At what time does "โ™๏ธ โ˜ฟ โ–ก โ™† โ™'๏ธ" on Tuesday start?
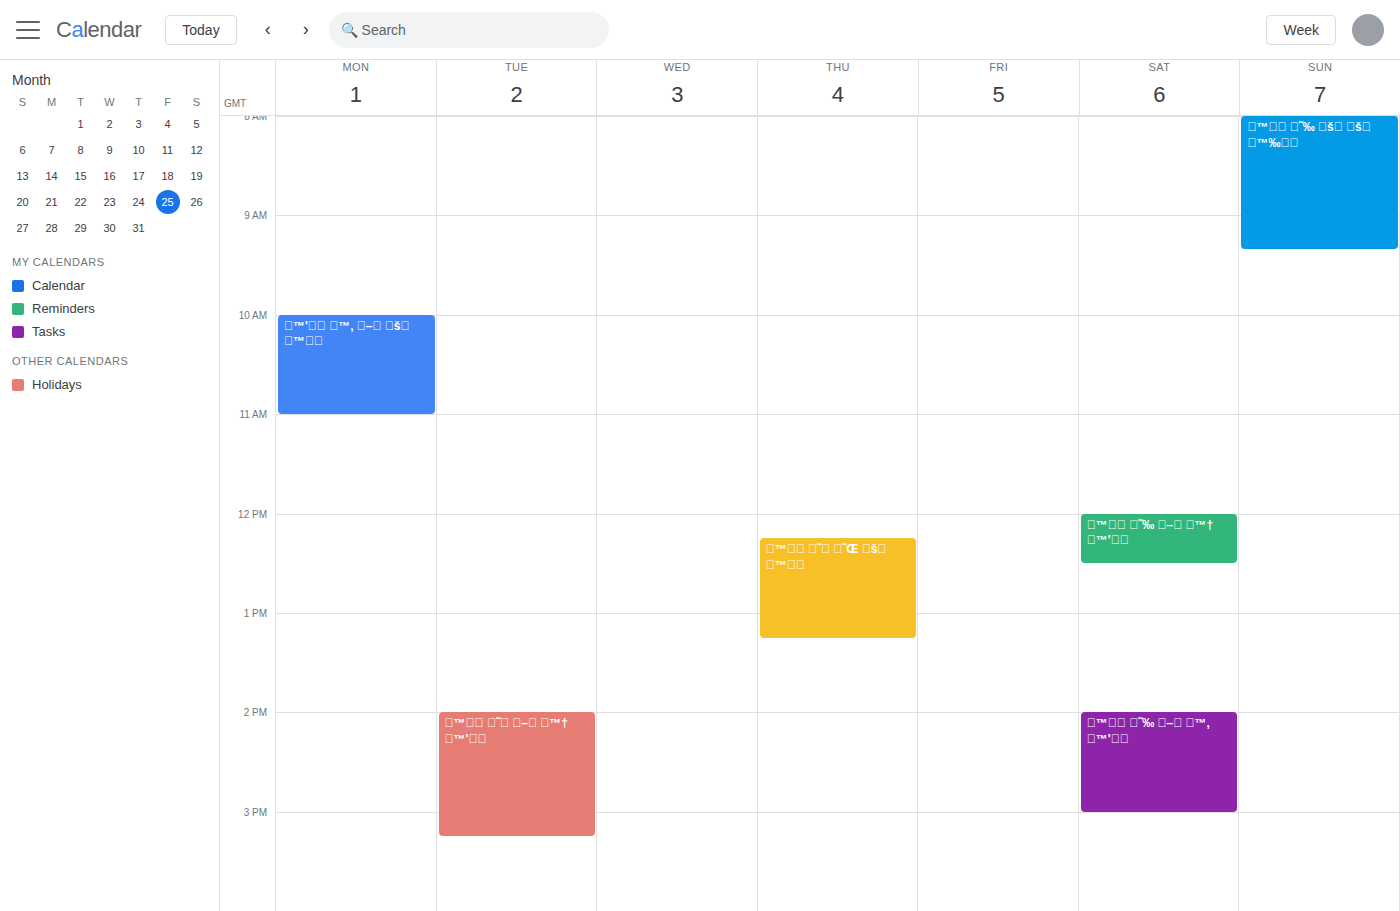
2:00 PM